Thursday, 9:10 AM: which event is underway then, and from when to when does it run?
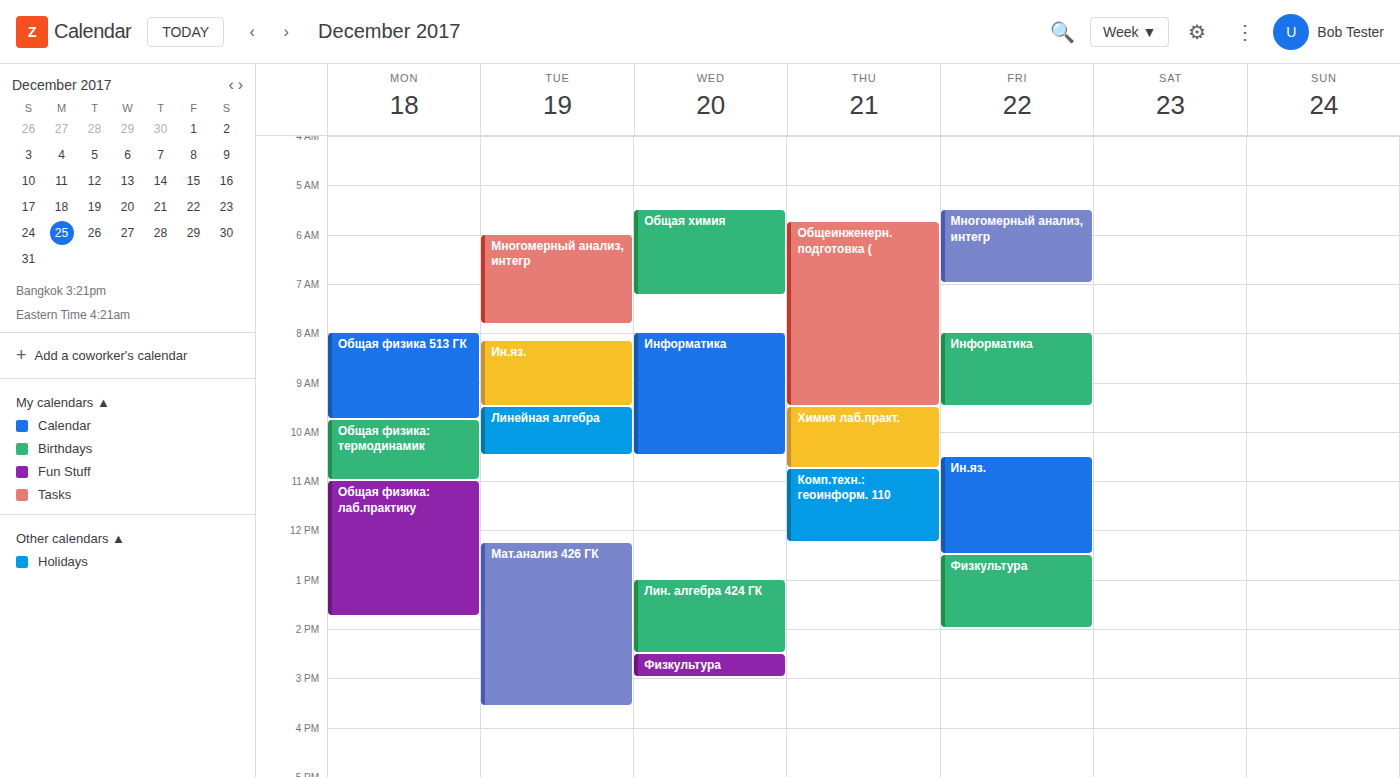
"Общеинженерн. подготовка (", 5:45 AM to 9:30 AM